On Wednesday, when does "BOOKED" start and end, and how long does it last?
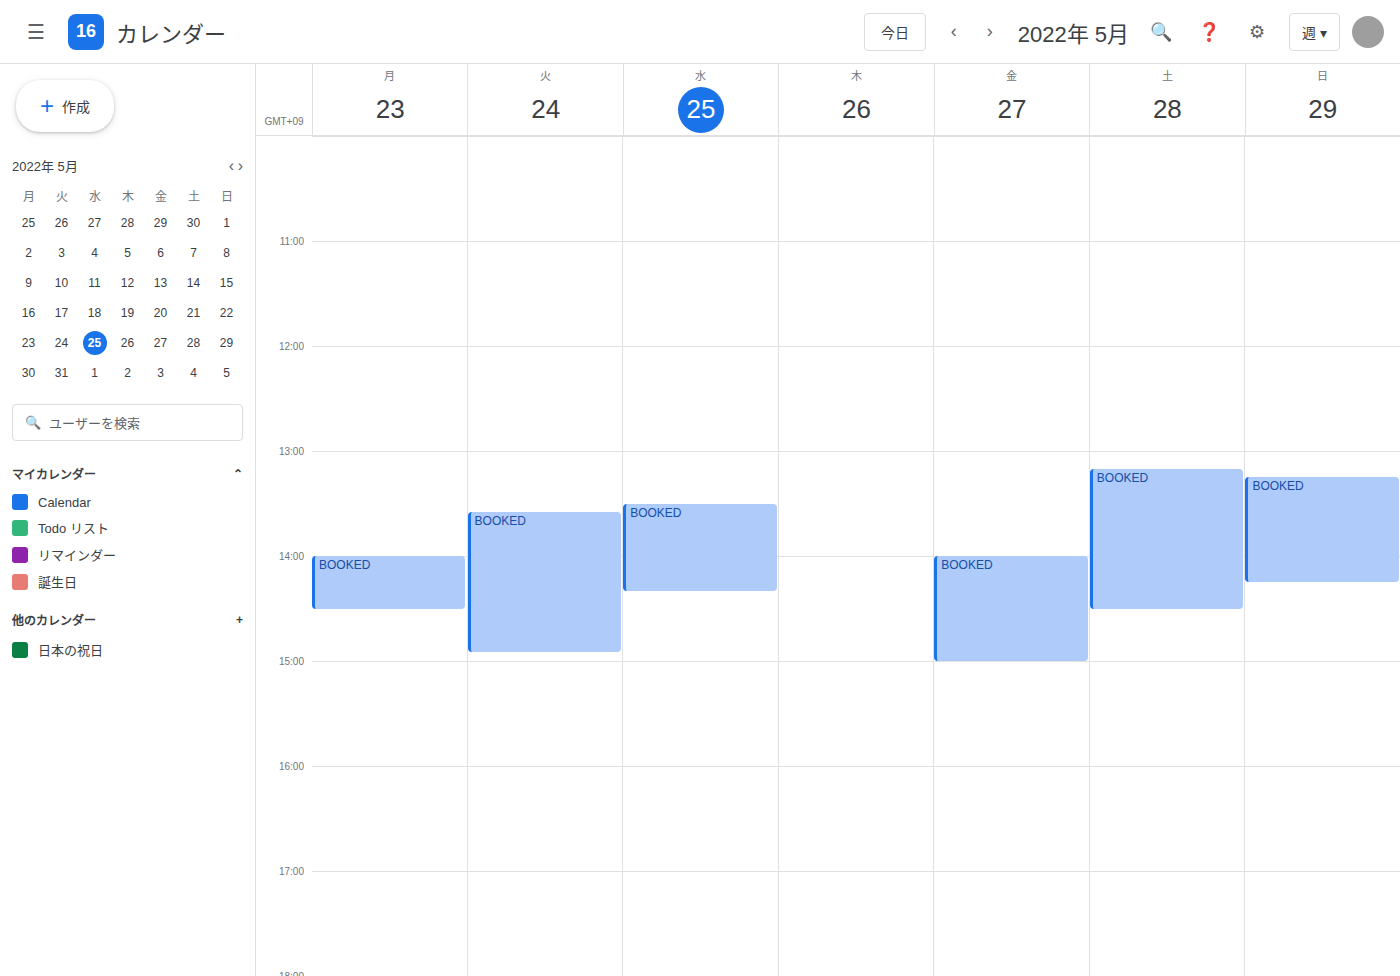
1:30 PM to 2:20 PM, 50 minutes